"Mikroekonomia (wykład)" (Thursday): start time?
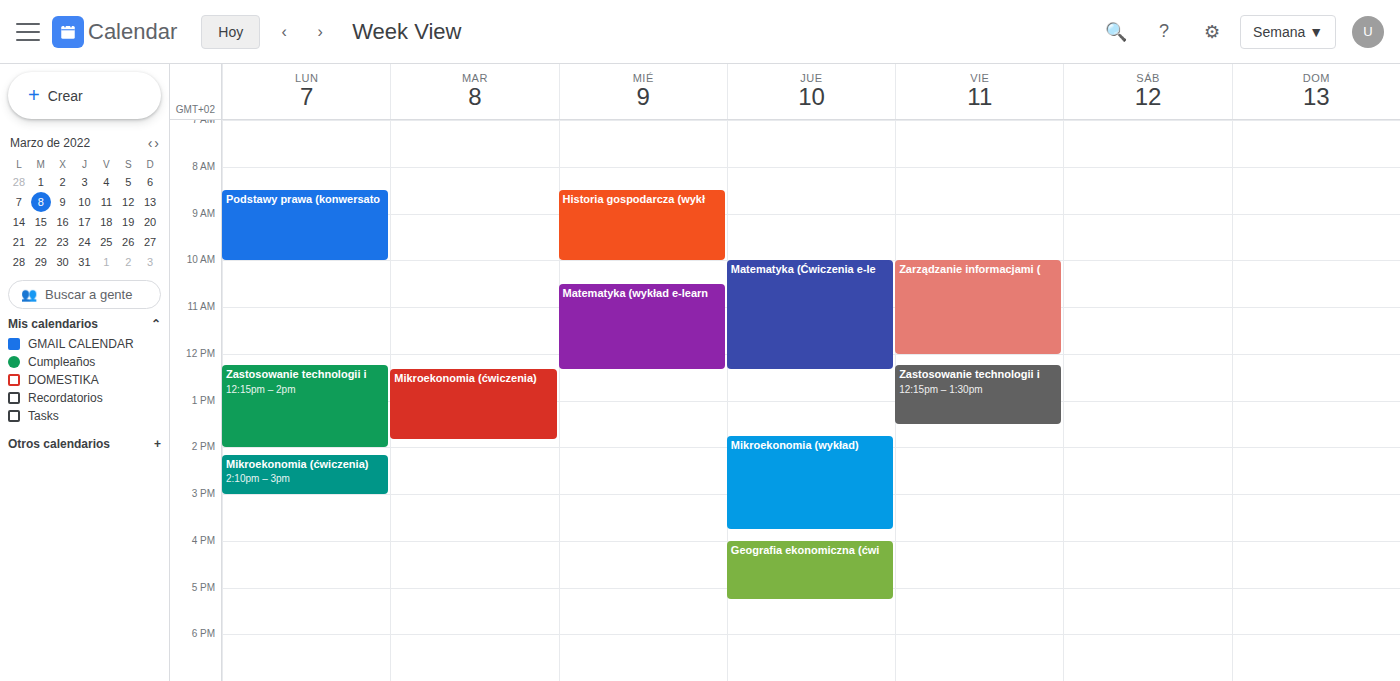
1:45 PM